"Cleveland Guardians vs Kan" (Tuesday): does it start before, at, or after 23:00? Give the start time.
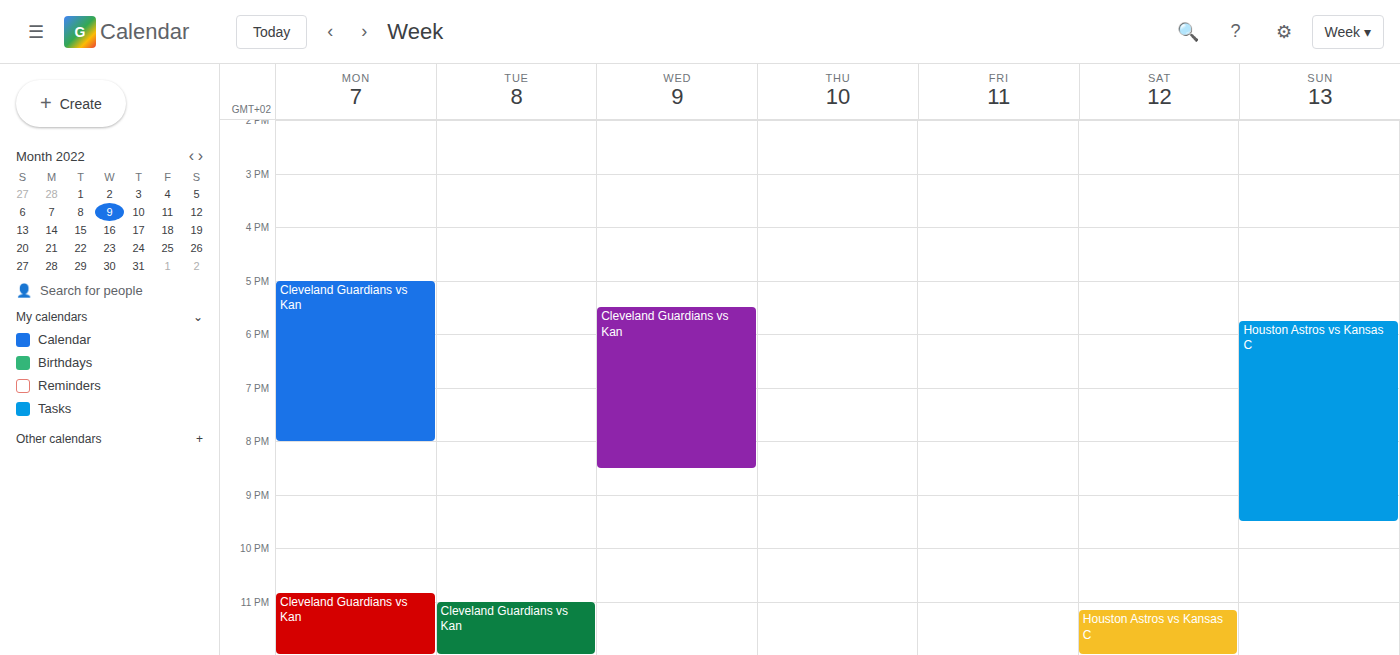
23:00 -- exactly at 23:00, on the 23:00 line.